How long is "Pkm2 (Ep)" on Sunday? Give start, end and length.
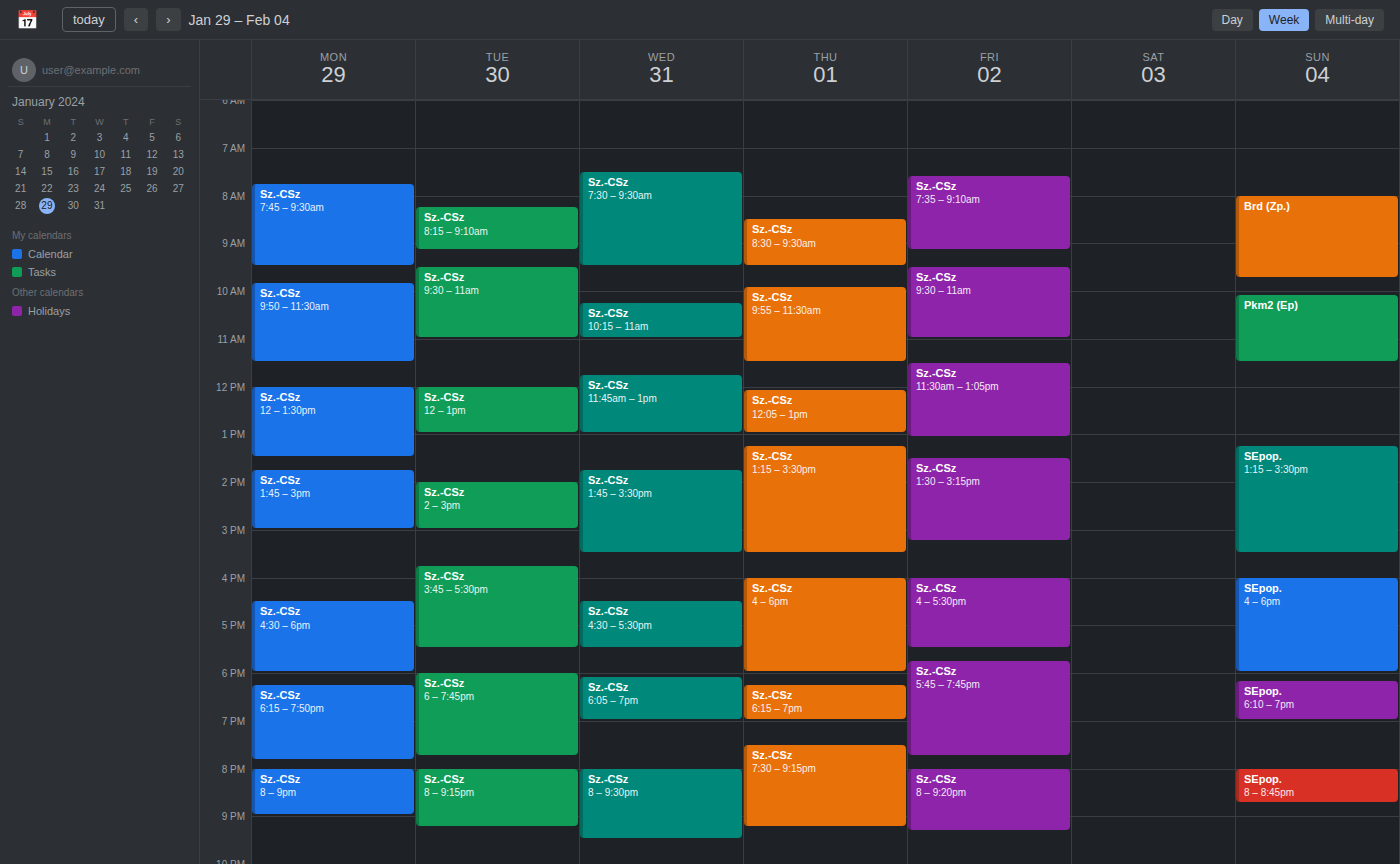
10:05 AM to 11:30 AM, 1 hour 25 minutes